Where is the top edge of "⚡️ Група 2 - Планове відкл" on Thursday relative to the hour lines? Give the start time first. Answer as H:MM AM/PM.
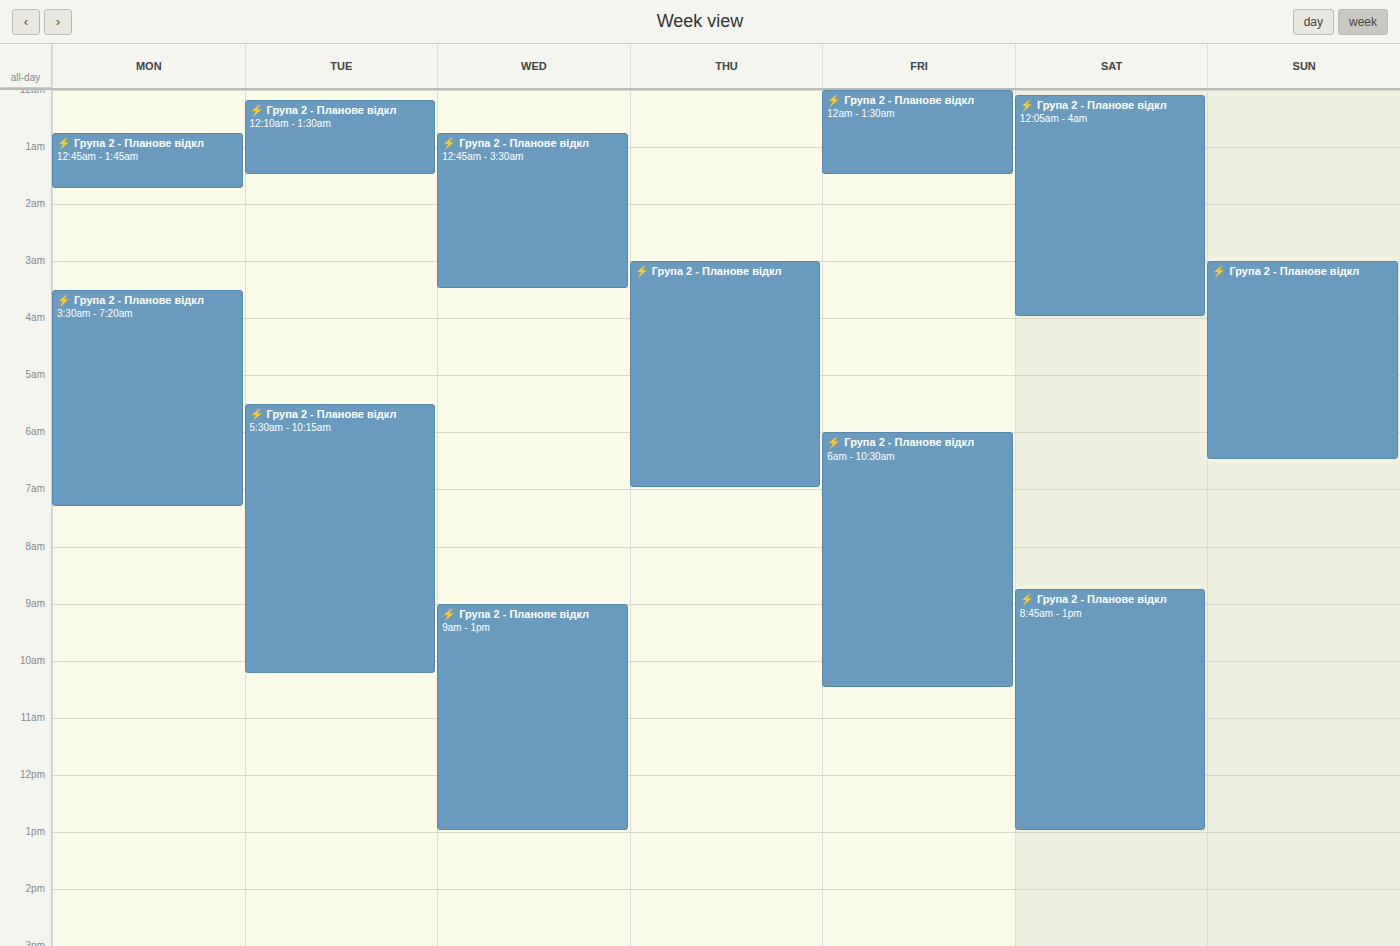
3:00 AM -- exactly on the 3 AM line.